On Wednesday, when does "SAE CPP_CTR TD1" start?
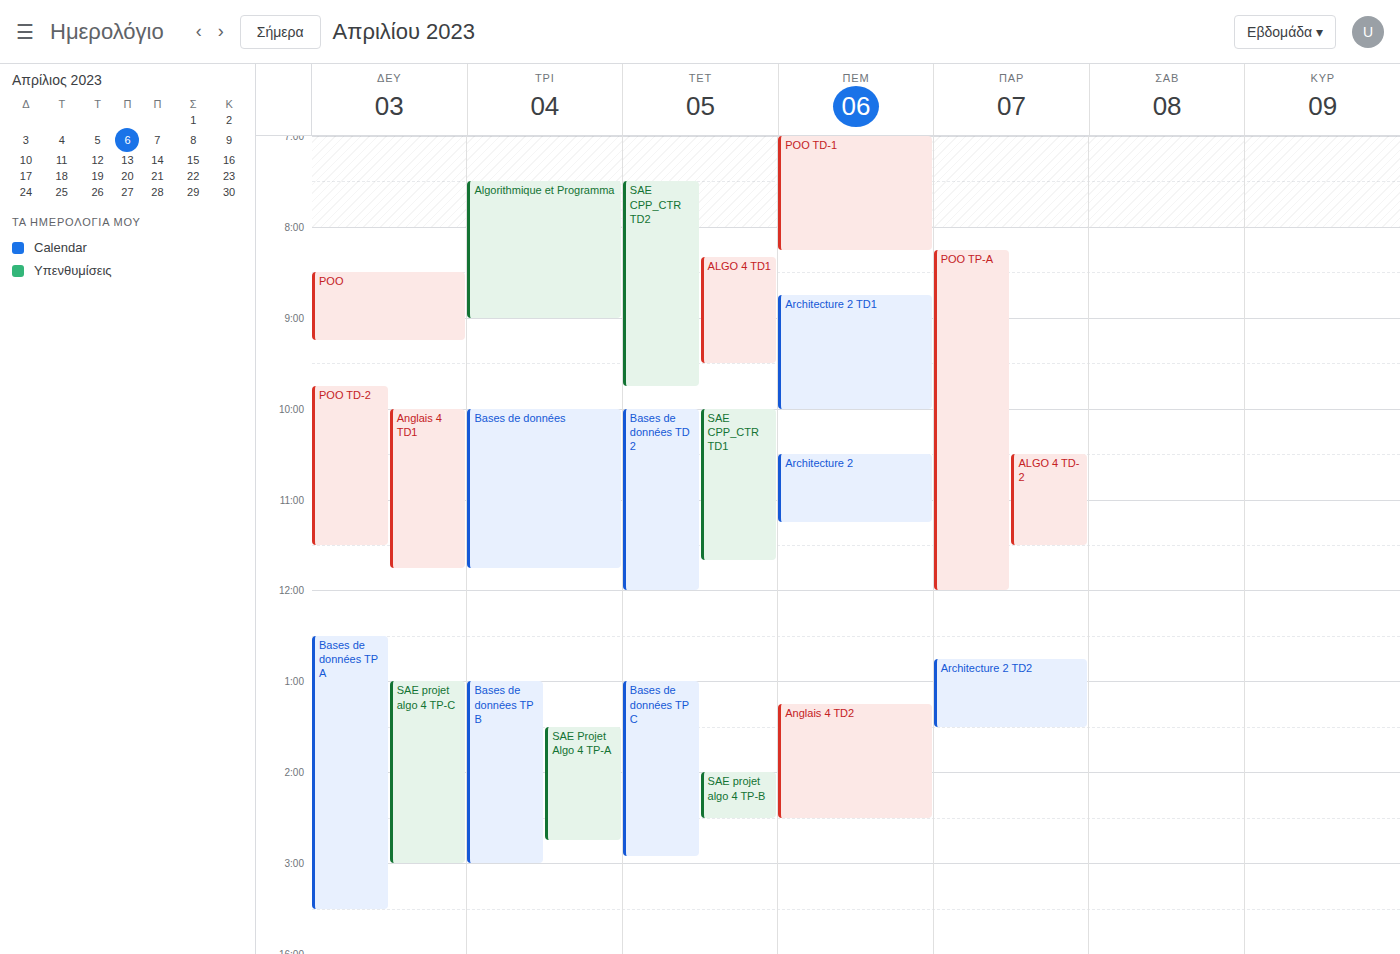
10:00 AM